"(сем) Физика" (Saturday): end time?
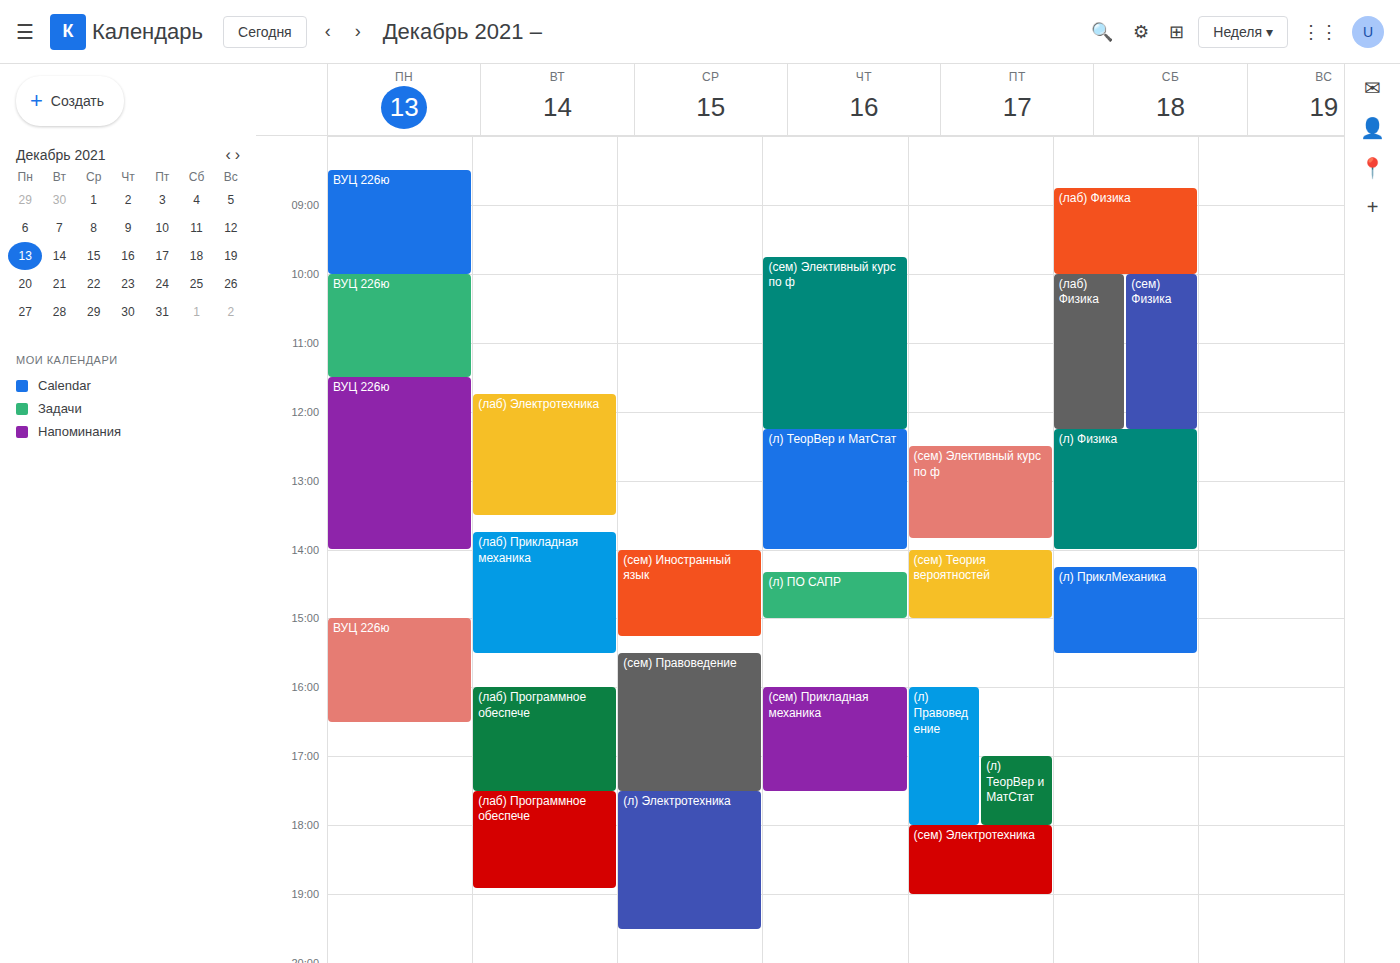
12:15